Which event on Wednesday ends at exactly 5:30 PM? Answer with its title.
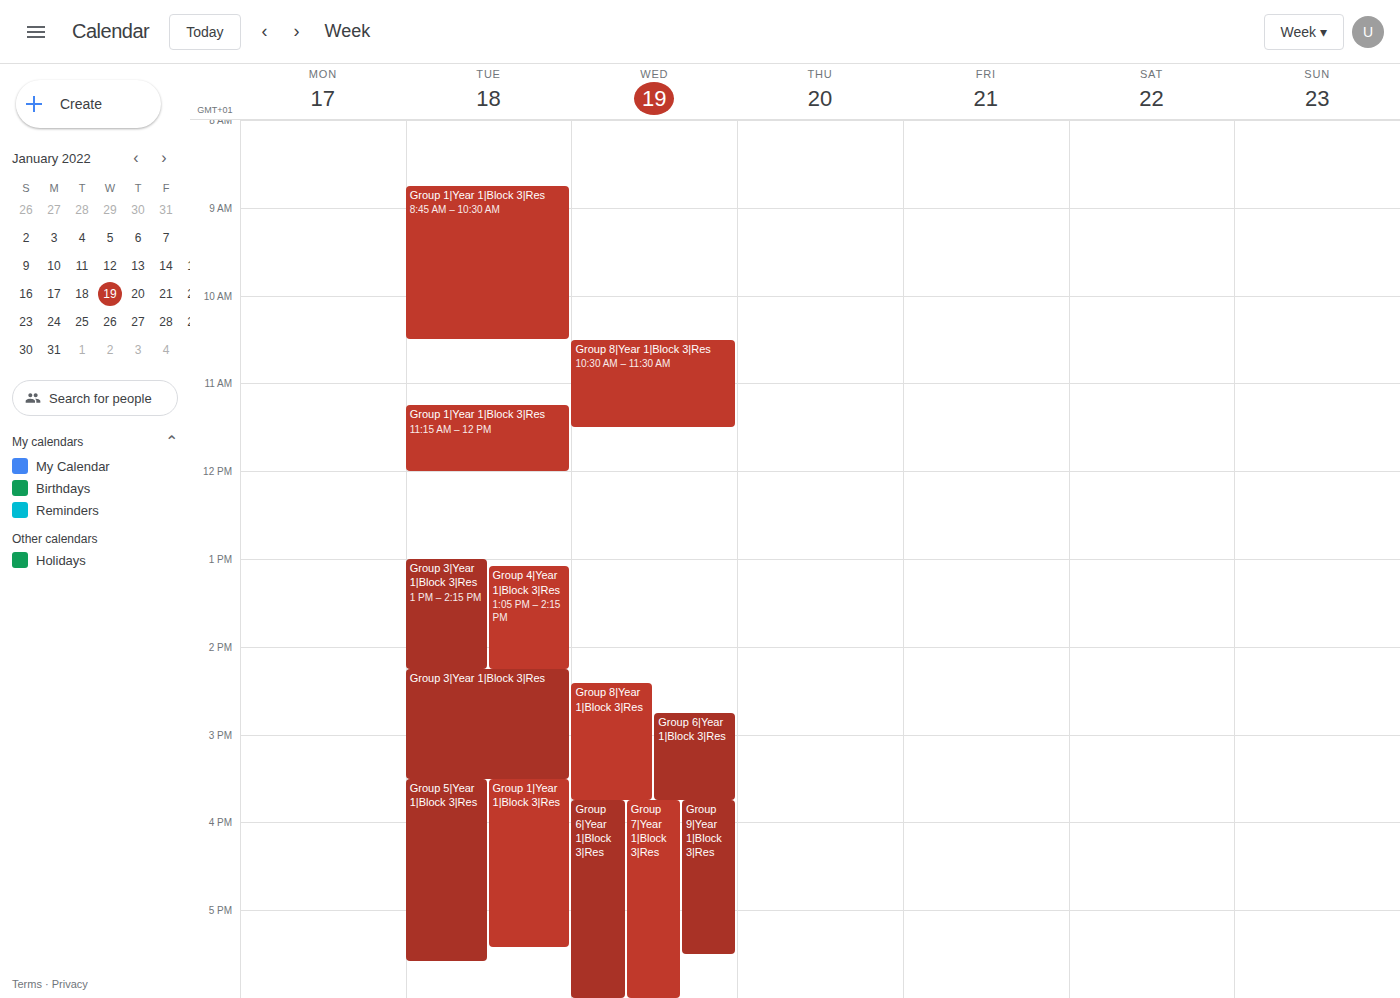
"Group 9|Year 1|Block 3|Res"